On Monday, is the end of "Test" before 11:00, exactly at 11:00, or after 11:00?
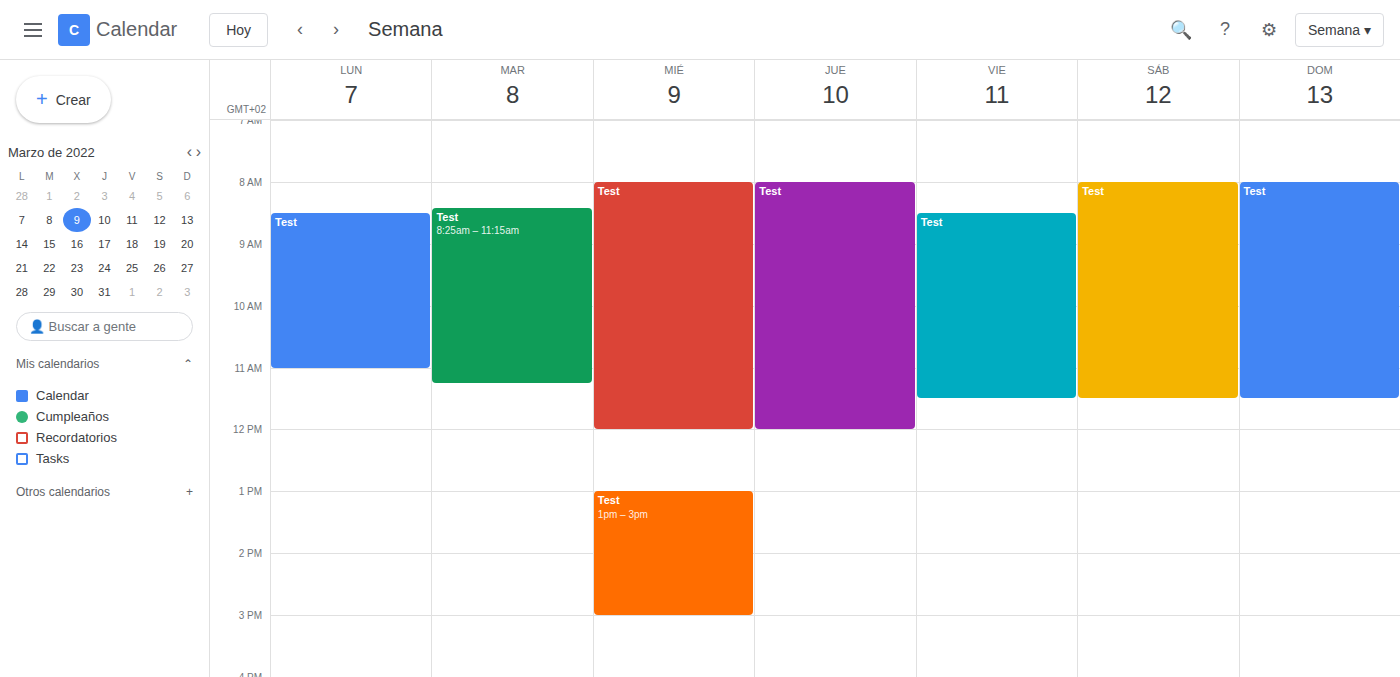
11:00 -- exactly at 11:00, on the 11:00 line.